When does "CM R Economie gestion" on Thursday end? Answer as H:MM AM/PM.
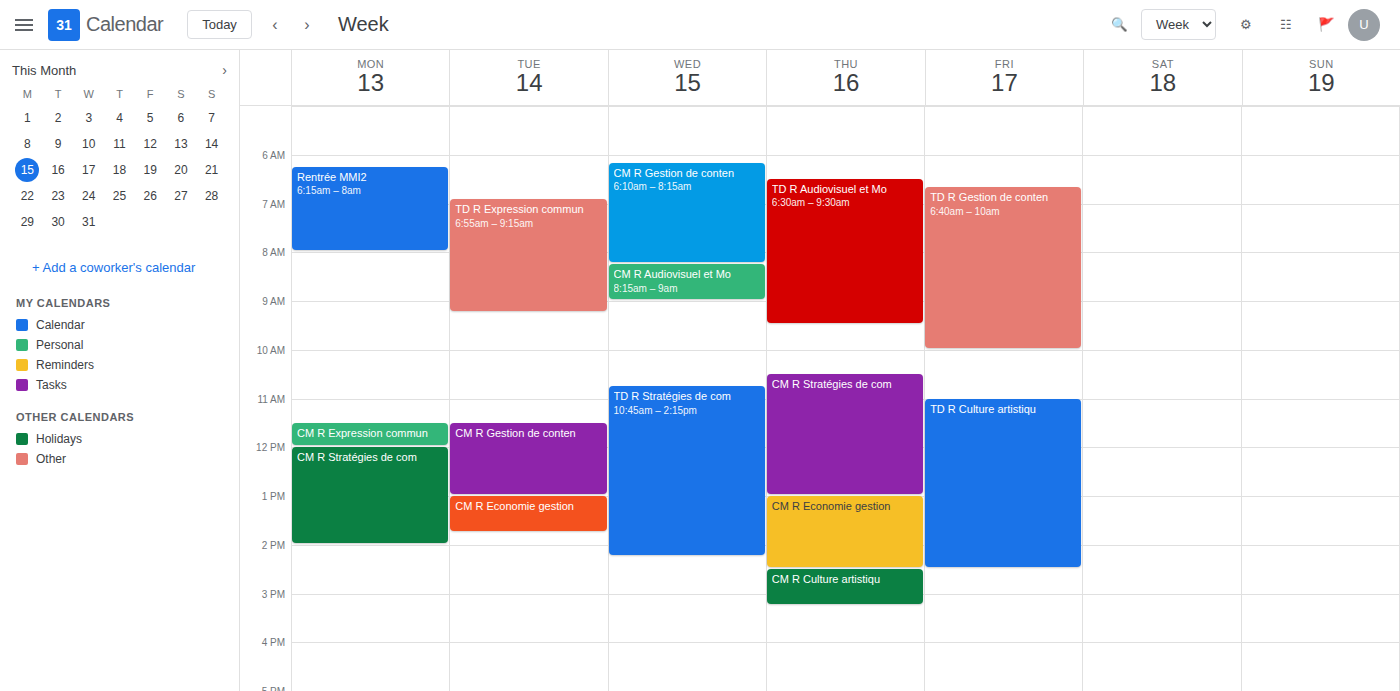
2:30 PM